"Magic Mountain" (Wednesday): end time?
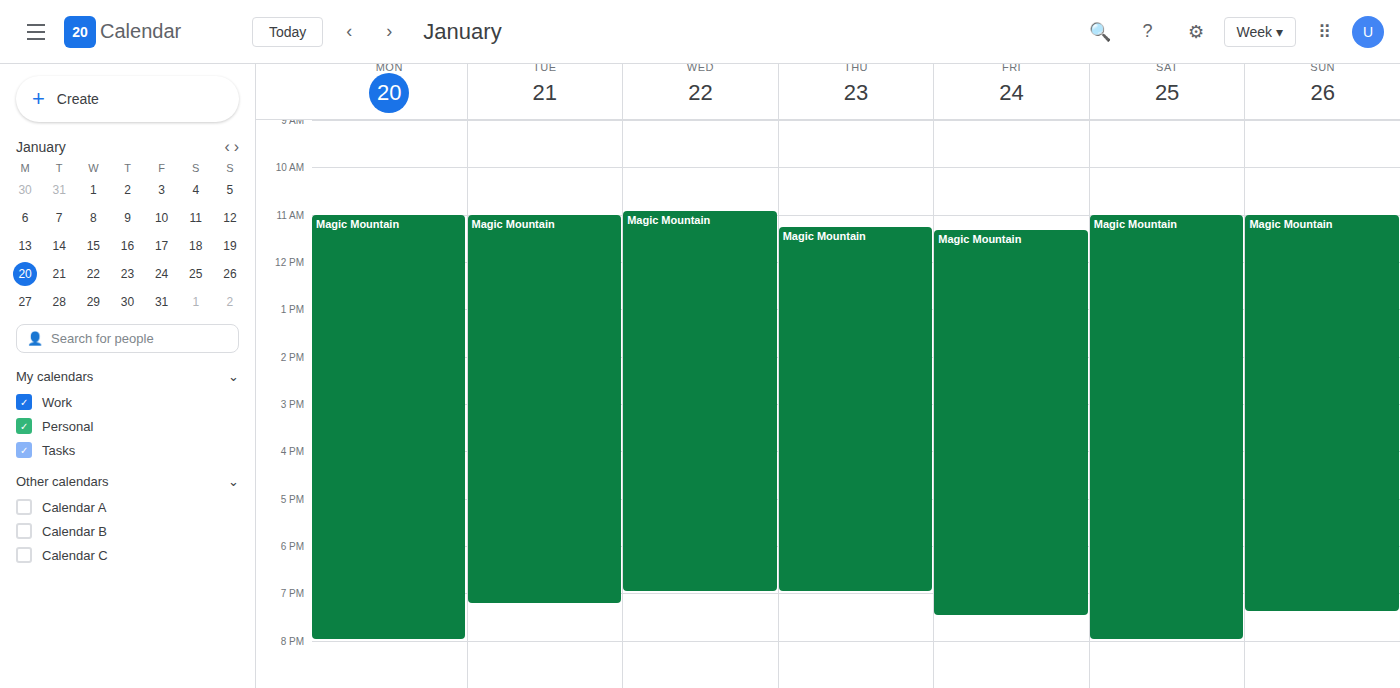
7:00 PM